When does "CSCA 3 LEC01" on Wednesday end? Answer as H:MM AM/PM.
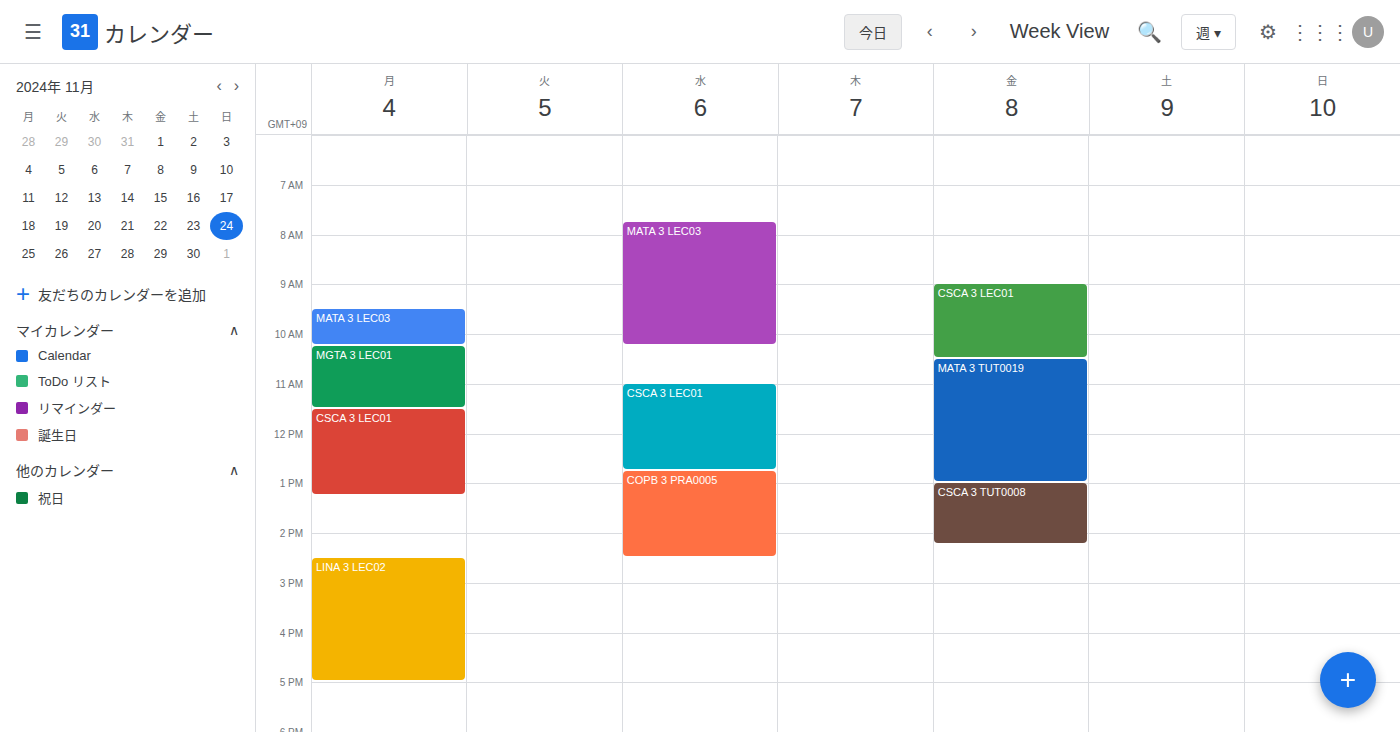
12:45 PM